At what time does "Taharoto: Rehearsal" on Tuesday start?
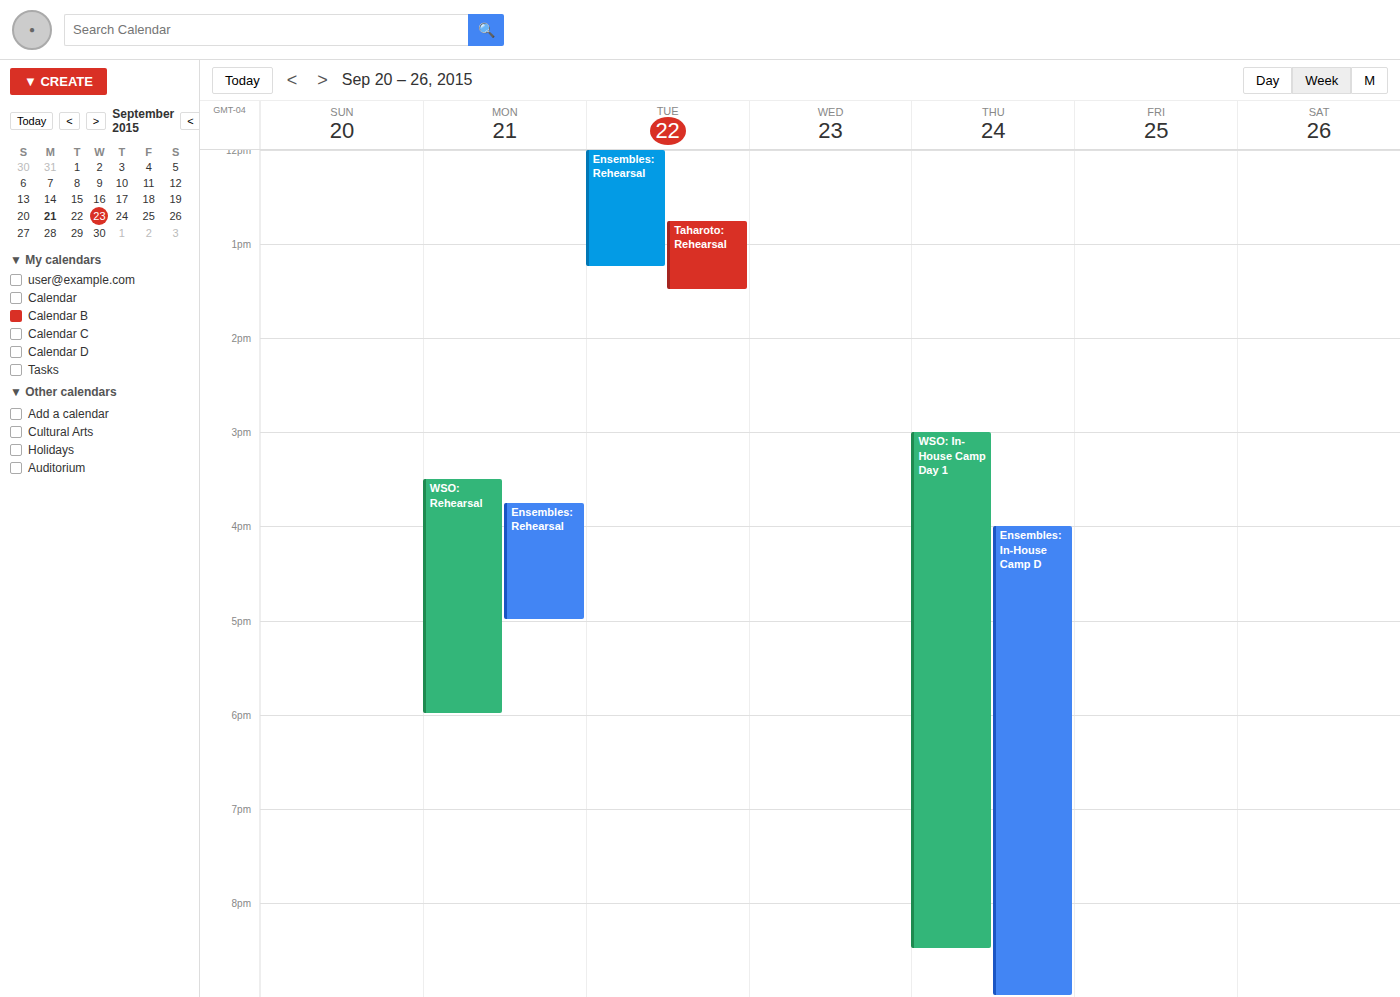
12:45 PM